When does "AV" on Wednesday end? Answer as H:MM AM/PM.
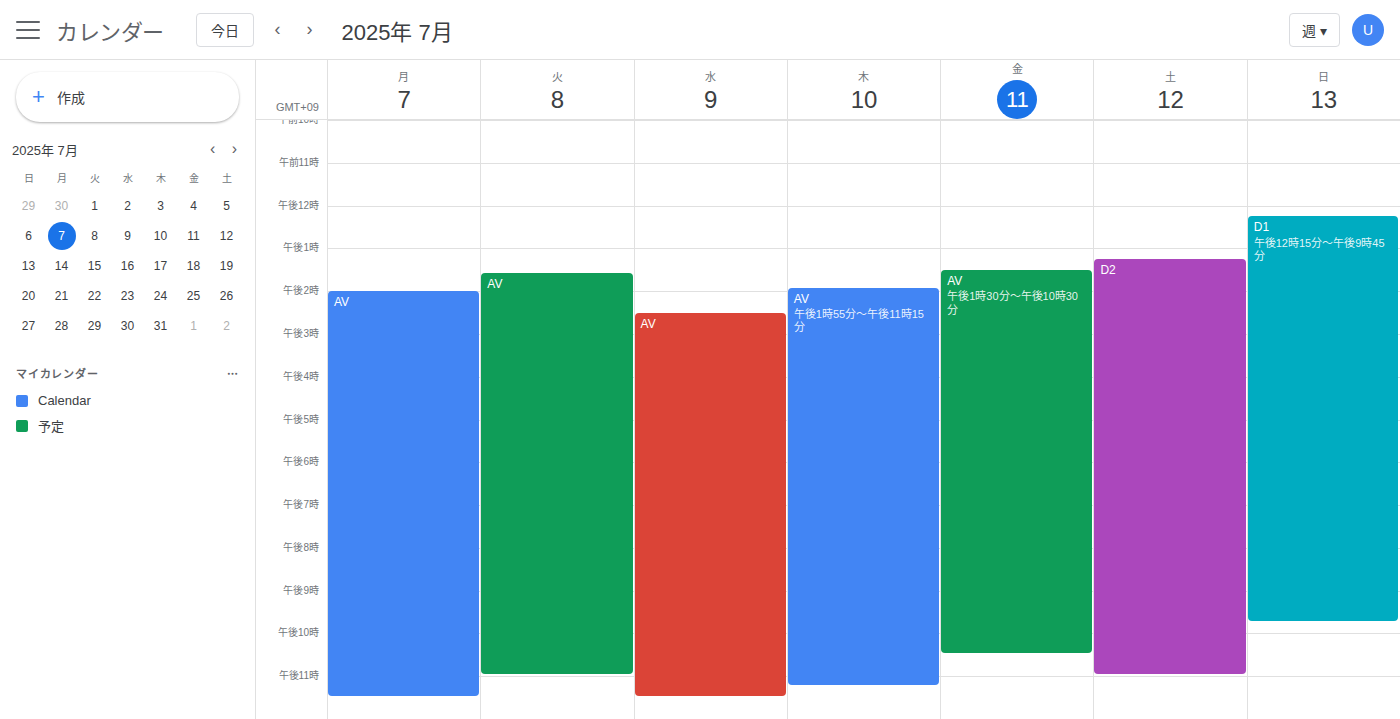
11:30 PM